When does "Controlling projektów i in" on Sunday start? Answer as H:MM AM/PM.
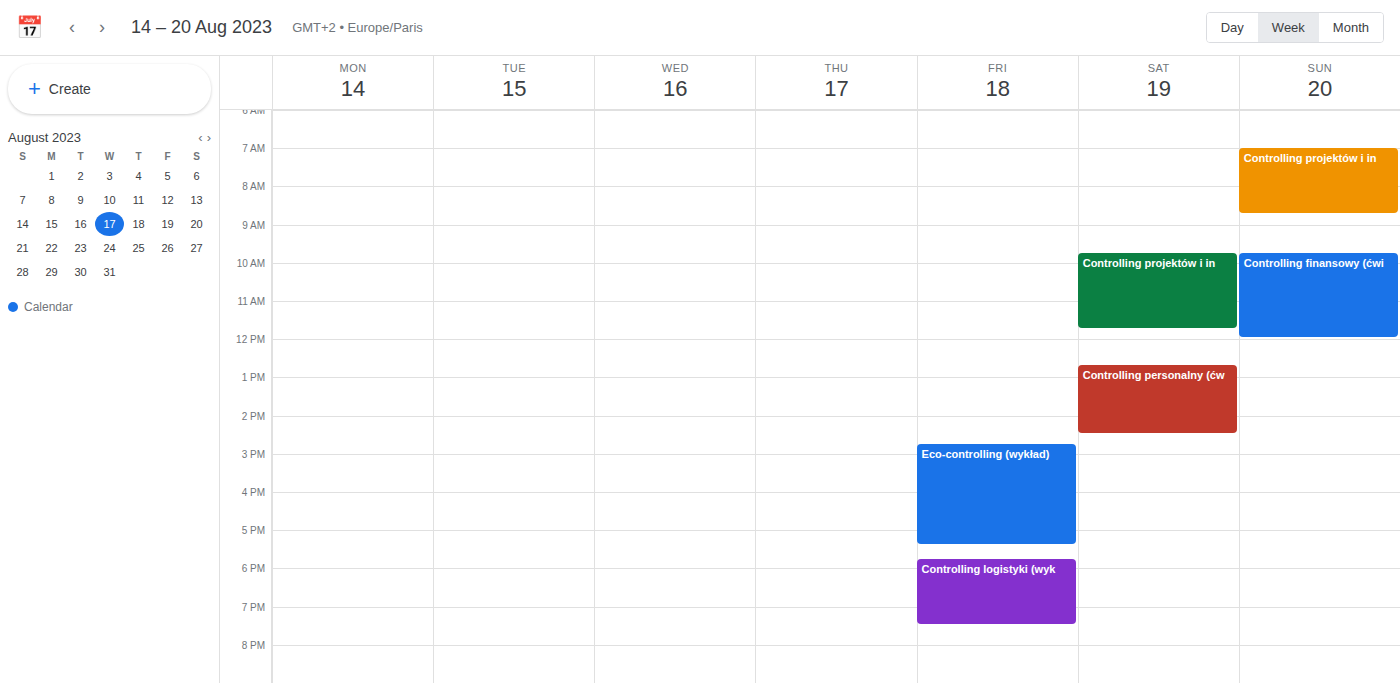
7:00 AM